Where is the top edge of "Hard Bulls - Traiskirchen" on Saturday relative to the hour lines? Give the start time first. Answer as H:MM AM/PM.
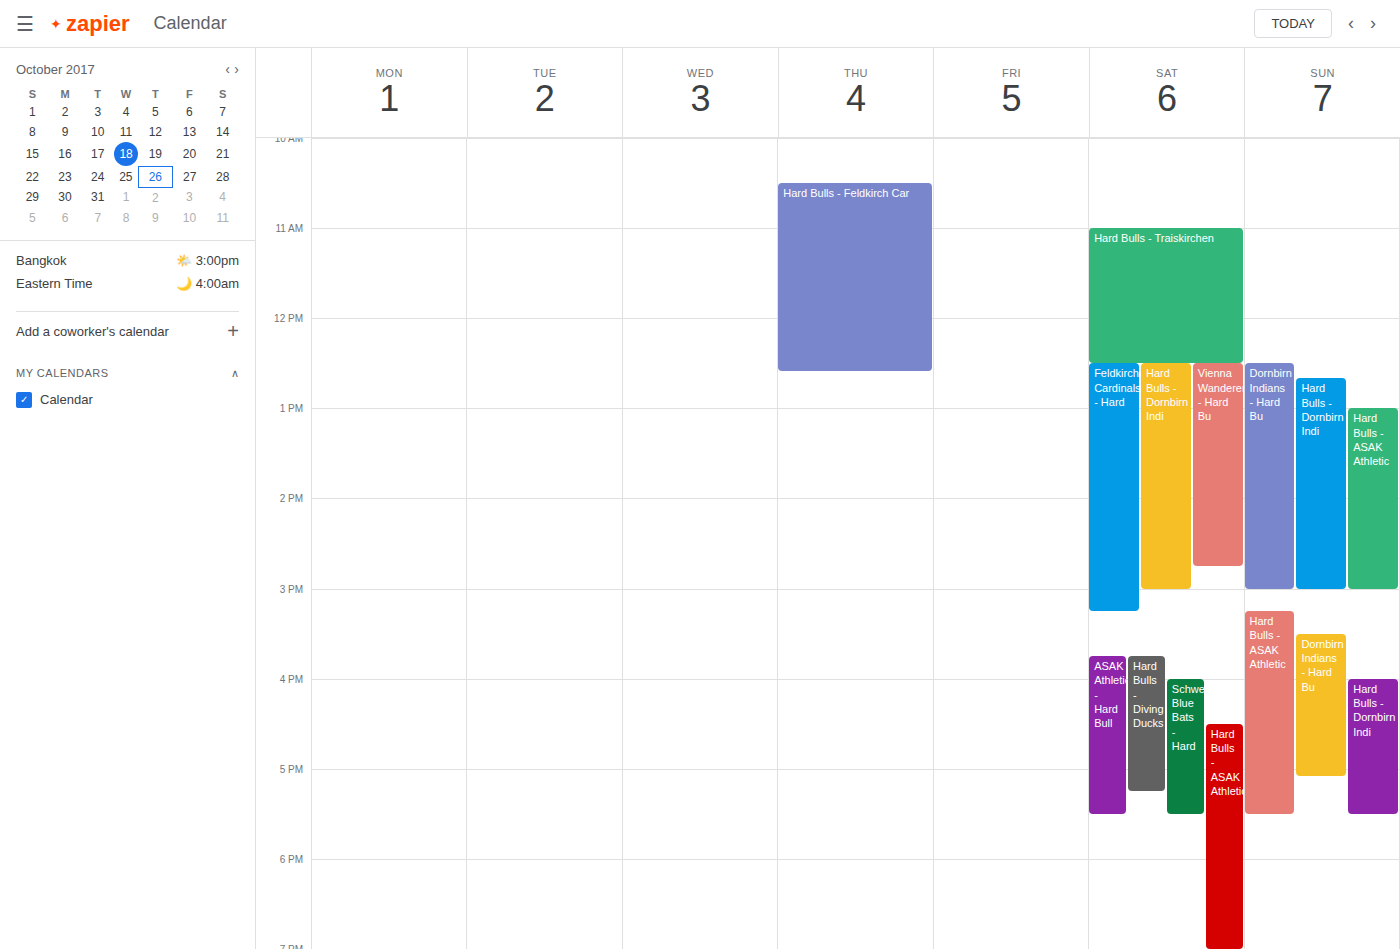
11:00 AM -- exactly on the 11 AM line.